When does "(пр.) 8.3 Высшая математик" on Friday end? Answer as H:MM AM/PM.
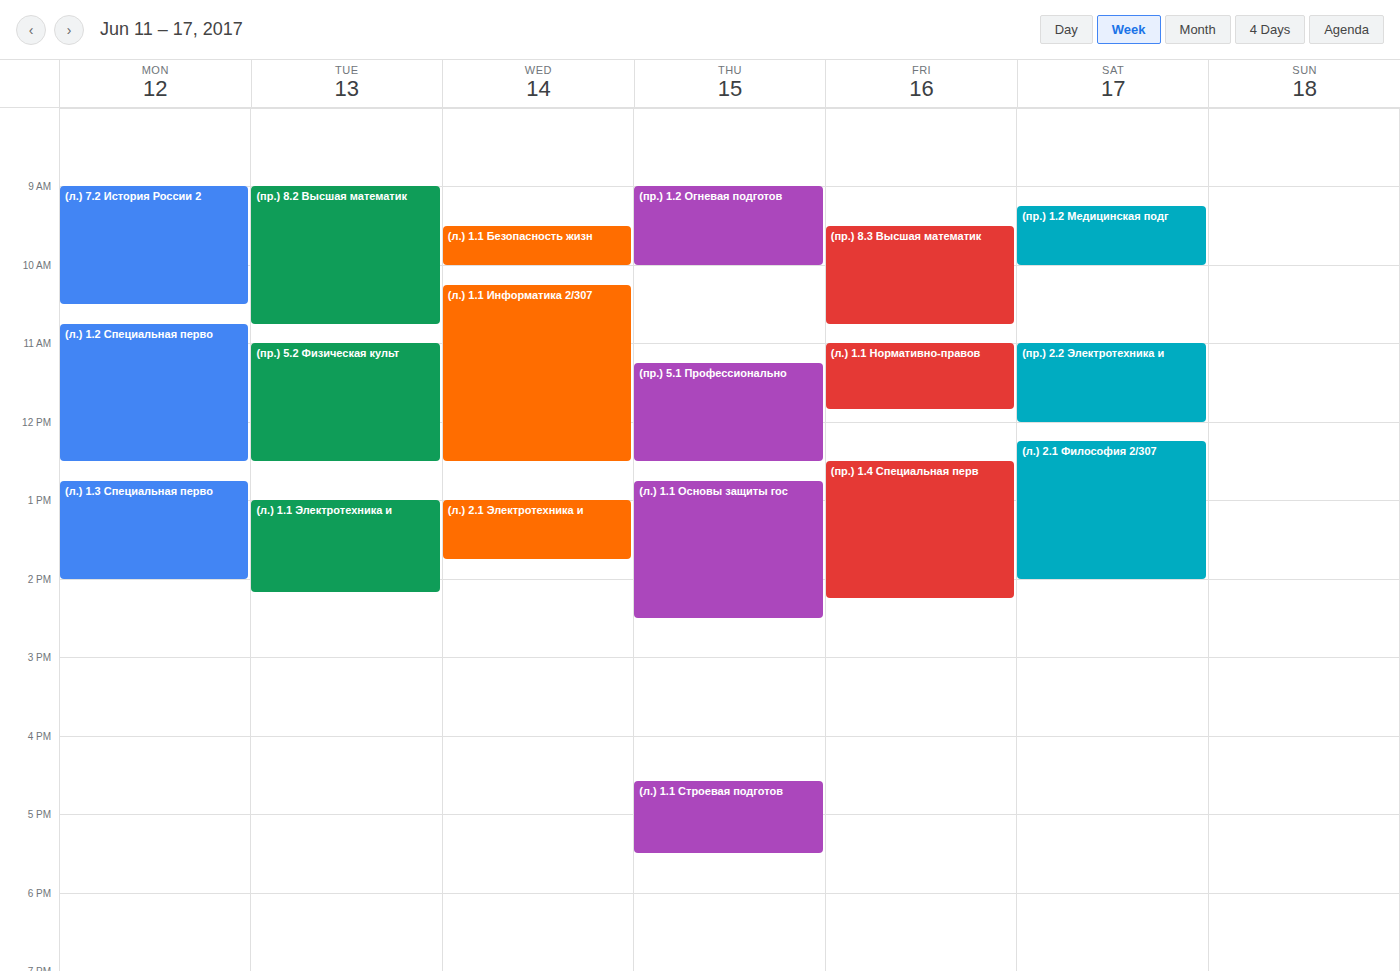
10:45 AM